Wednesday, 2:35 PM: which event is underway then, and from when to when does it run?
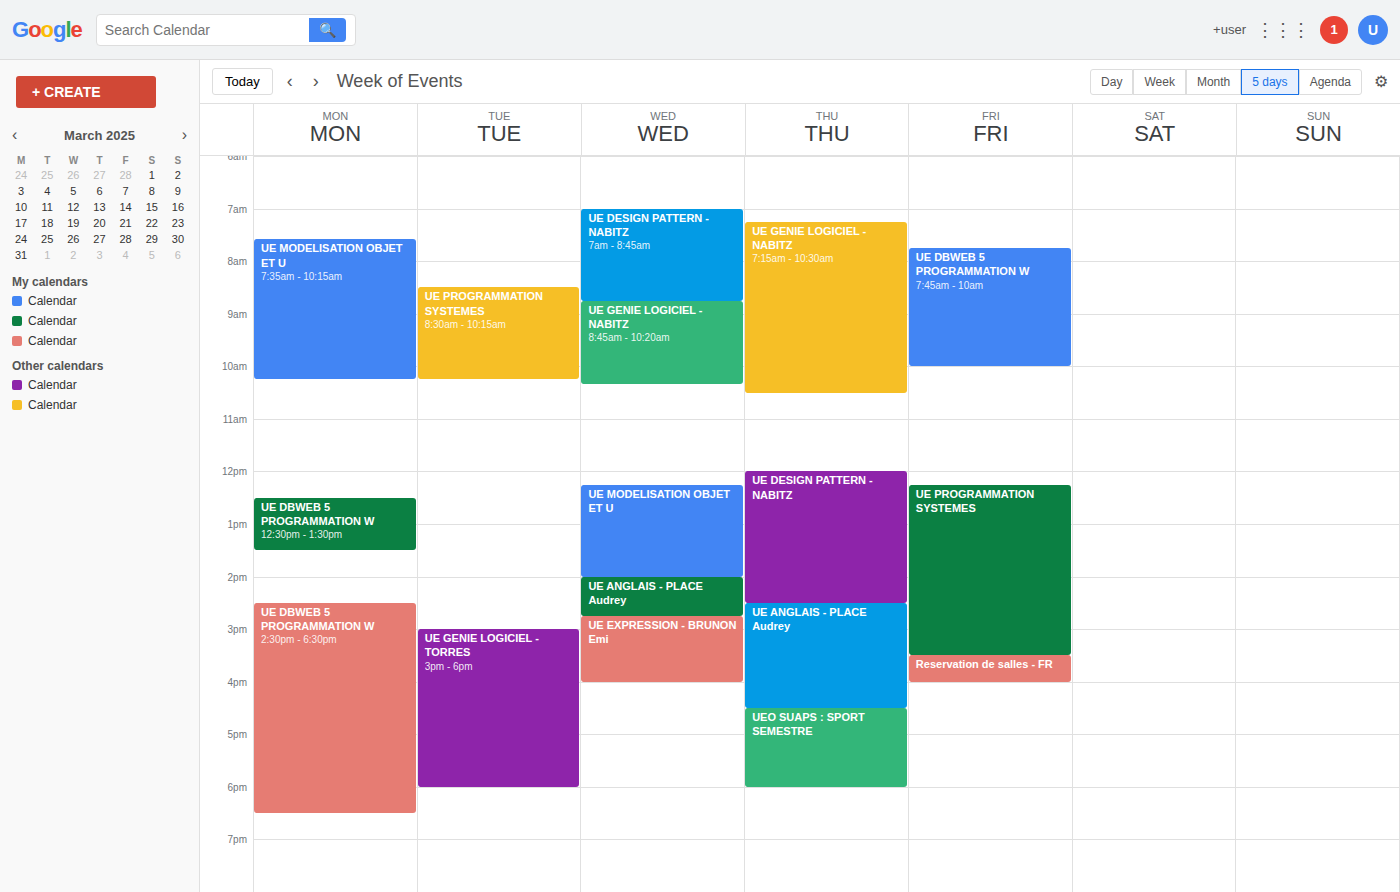
"UE ANGLAIS - PLACE Audrey", 2:00 PM to 2:45 PM